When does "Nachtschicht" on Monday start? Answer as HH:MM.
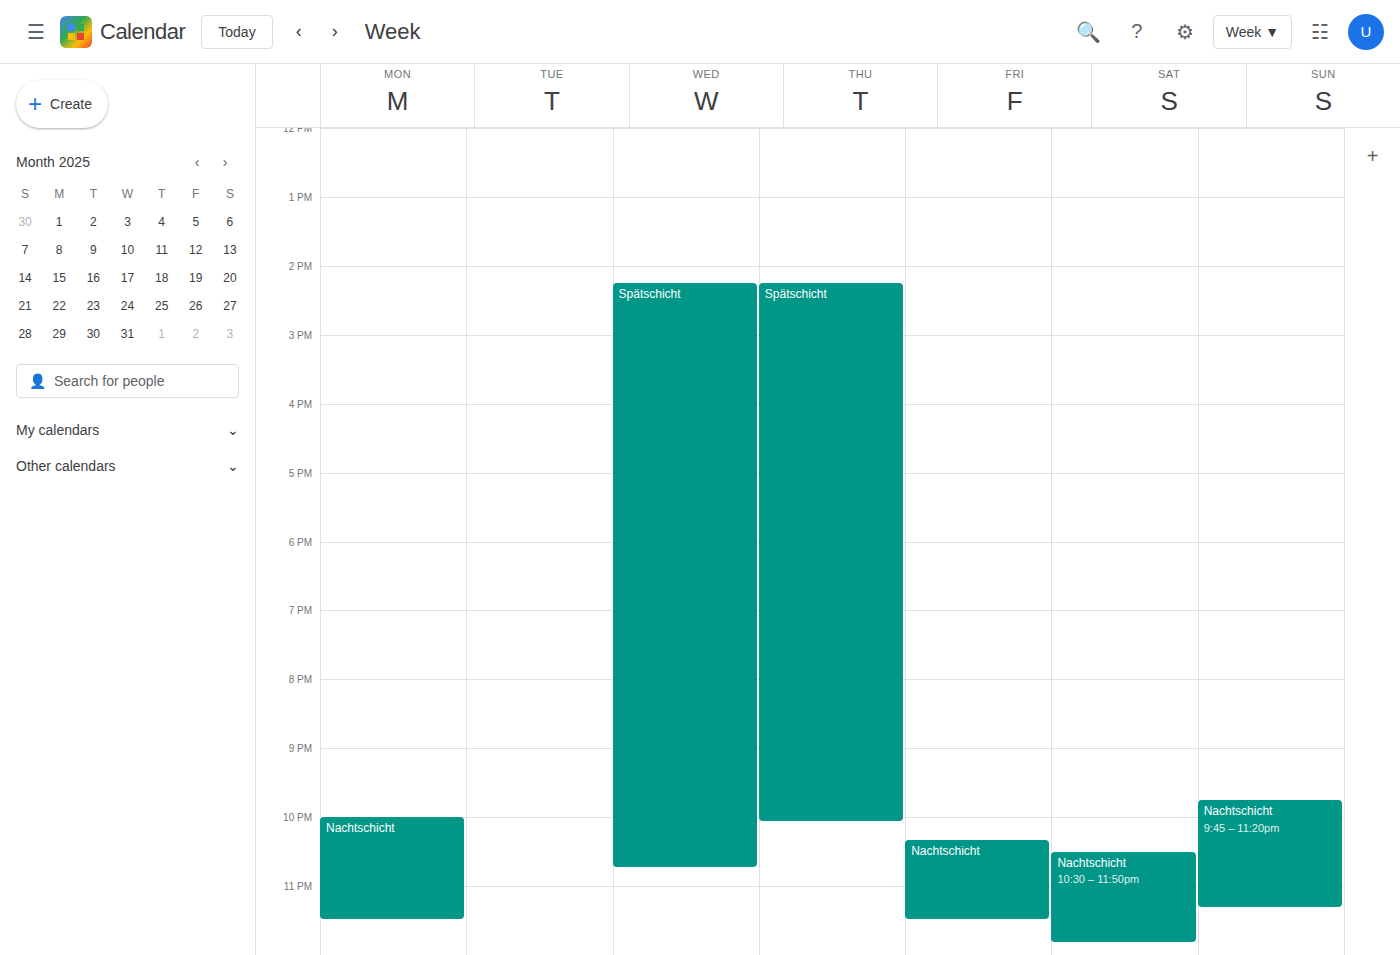
22:00